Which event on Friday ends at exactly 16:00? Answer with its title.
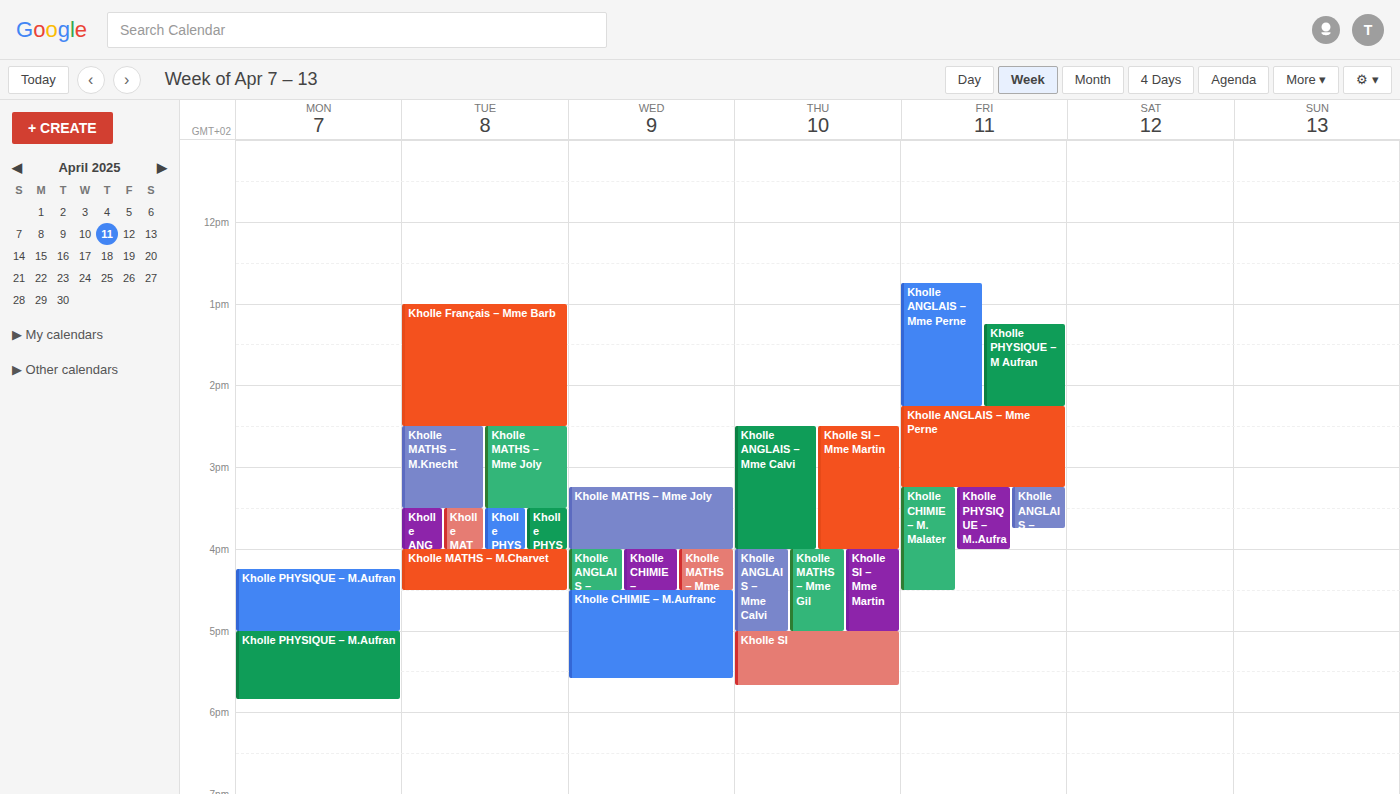
"Kholle PHYSIQUE – M..Aufra"